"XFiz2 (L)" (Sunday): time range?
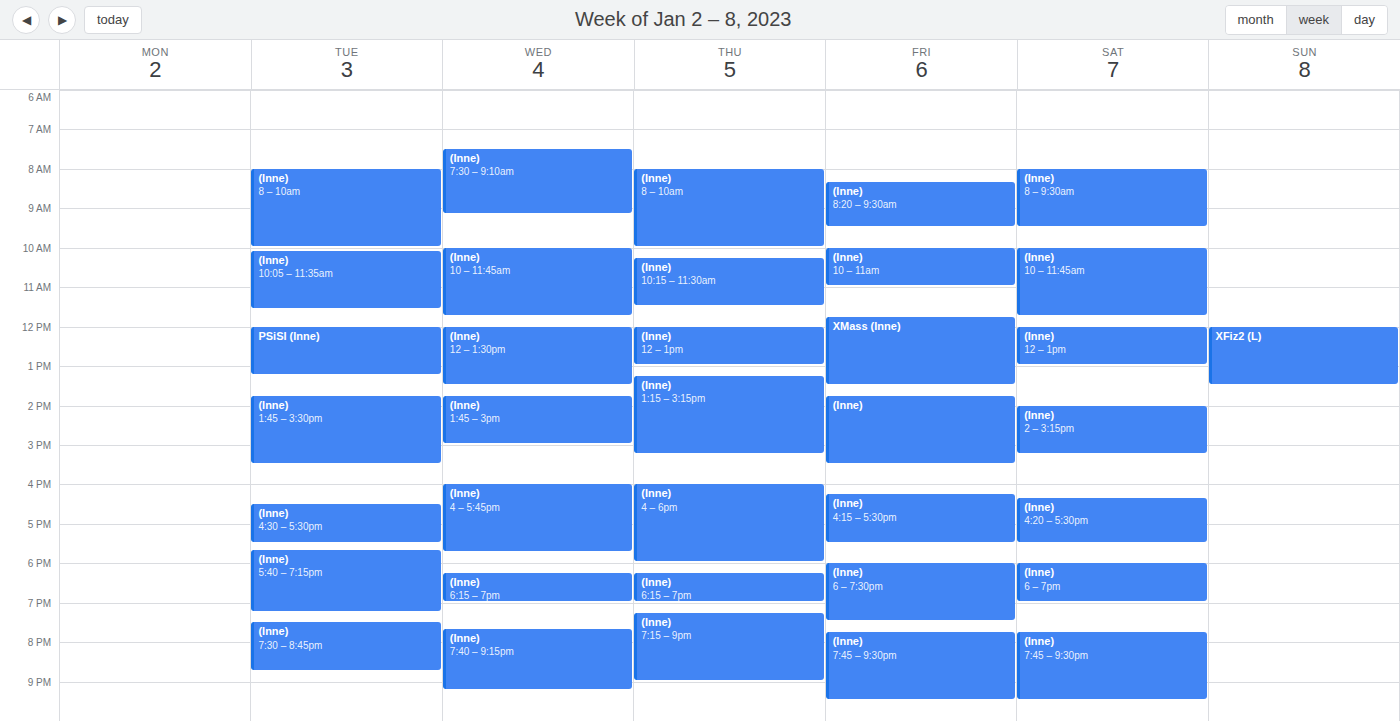
12:00 PM to 1:30 PM